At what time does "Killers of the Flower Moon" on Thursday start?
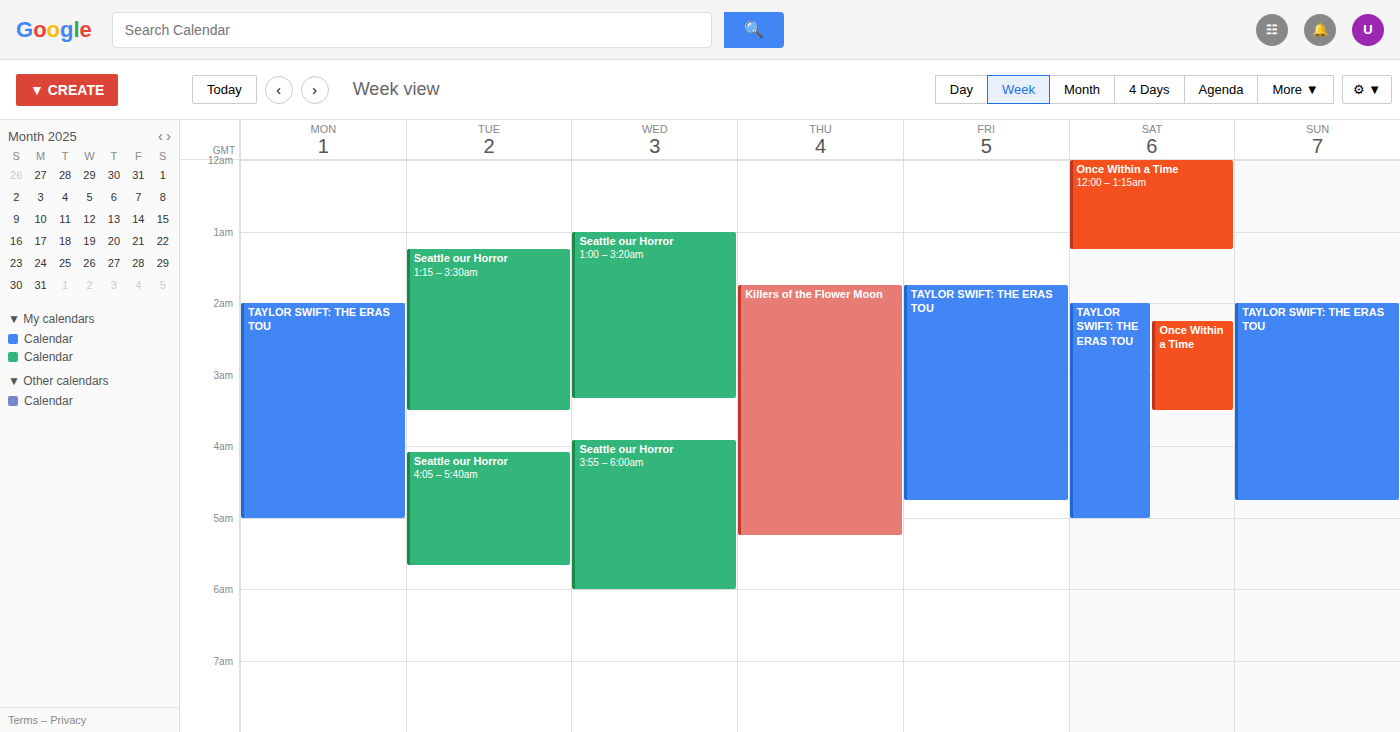
1:45 AM